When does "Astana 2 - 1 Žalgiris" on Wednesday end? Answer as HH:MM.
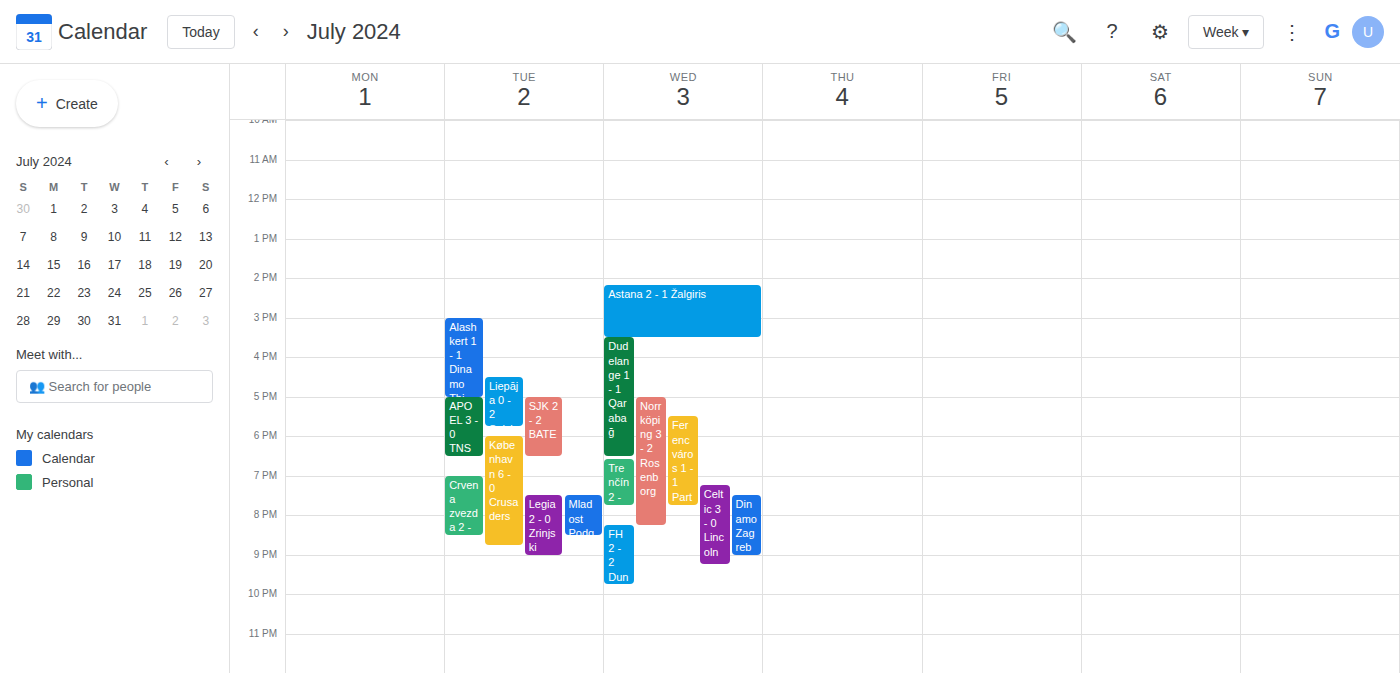
15:30